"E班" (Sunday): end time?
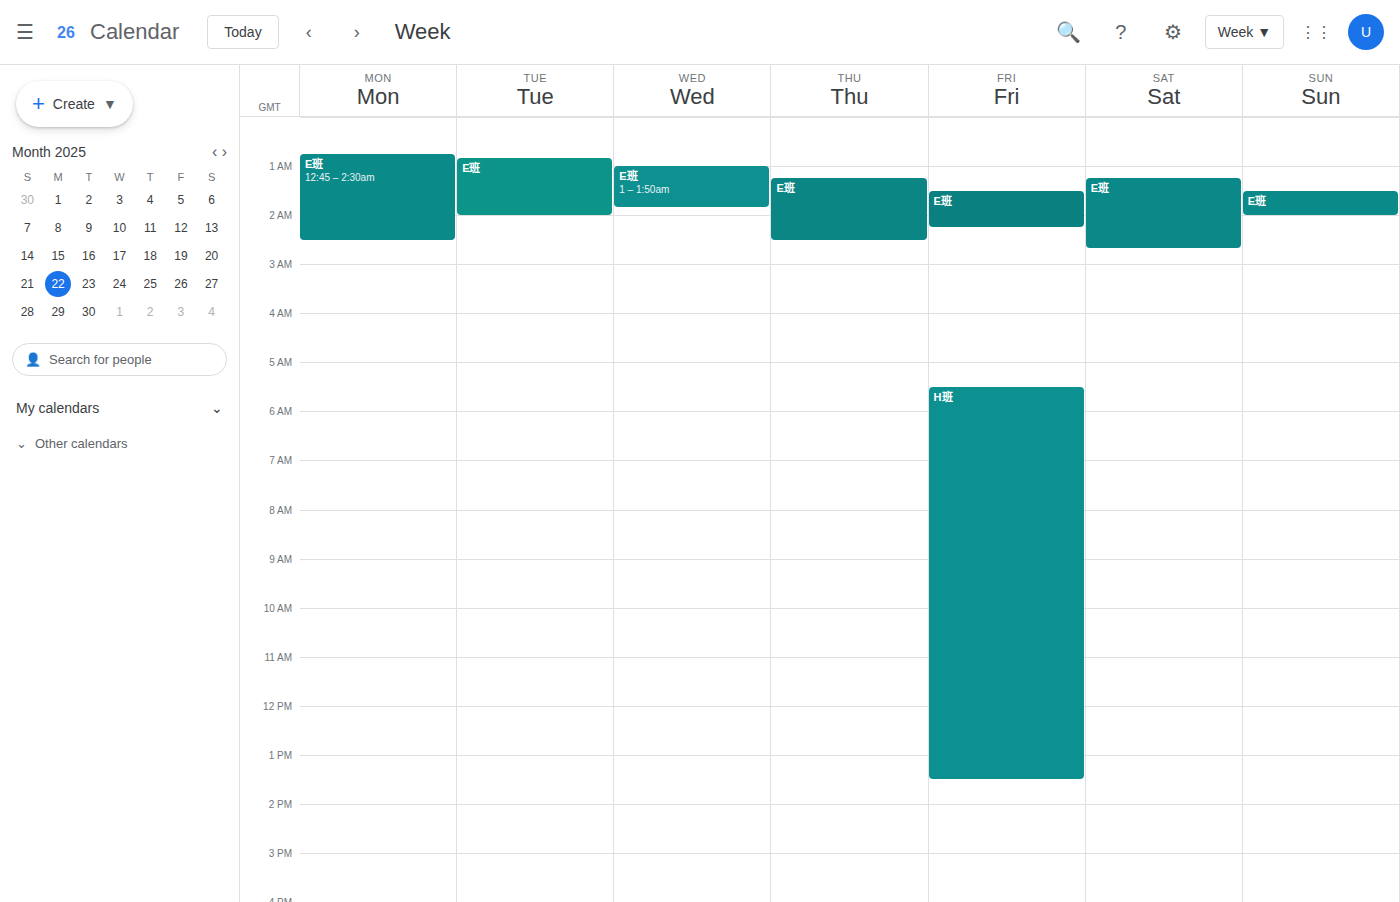
2:00 AM